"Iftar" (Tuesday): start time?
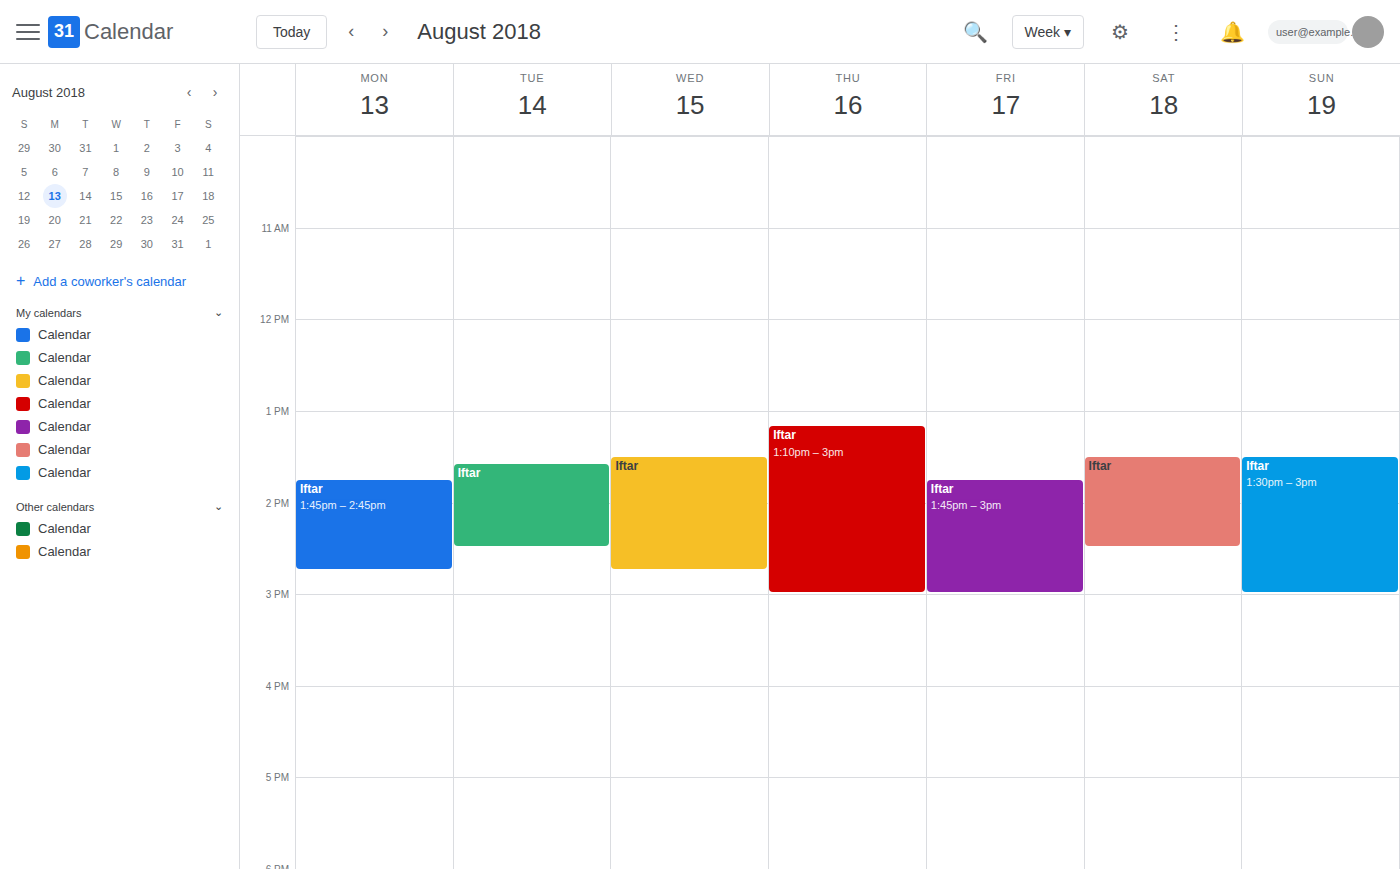
1:35 PM